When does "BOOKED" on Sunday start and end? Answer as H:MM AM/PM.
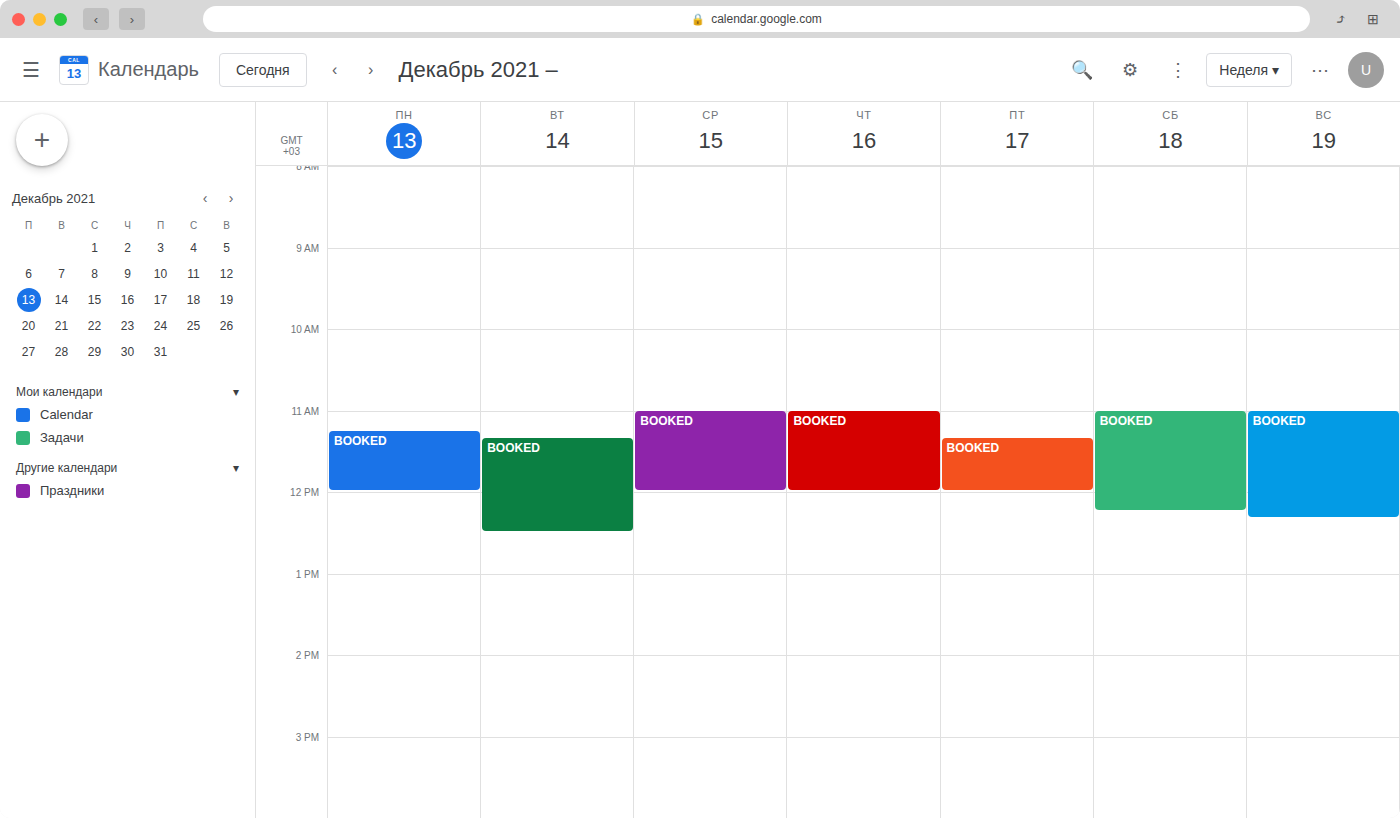
11:00 AM to 12:20 PM